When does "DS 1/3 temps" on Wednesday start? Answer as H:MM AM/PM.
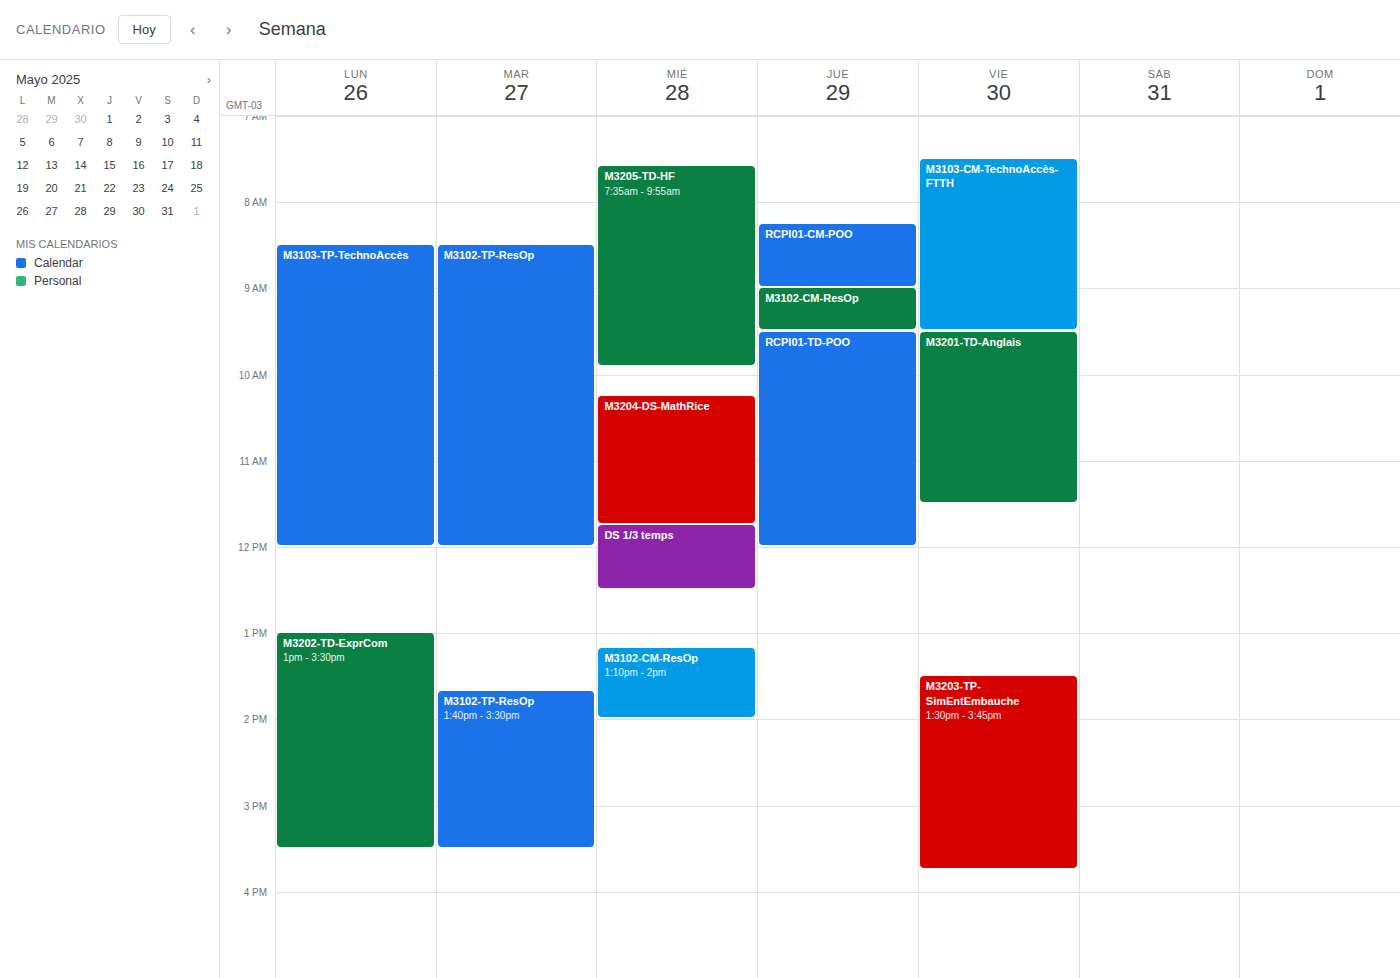
11:45 AM